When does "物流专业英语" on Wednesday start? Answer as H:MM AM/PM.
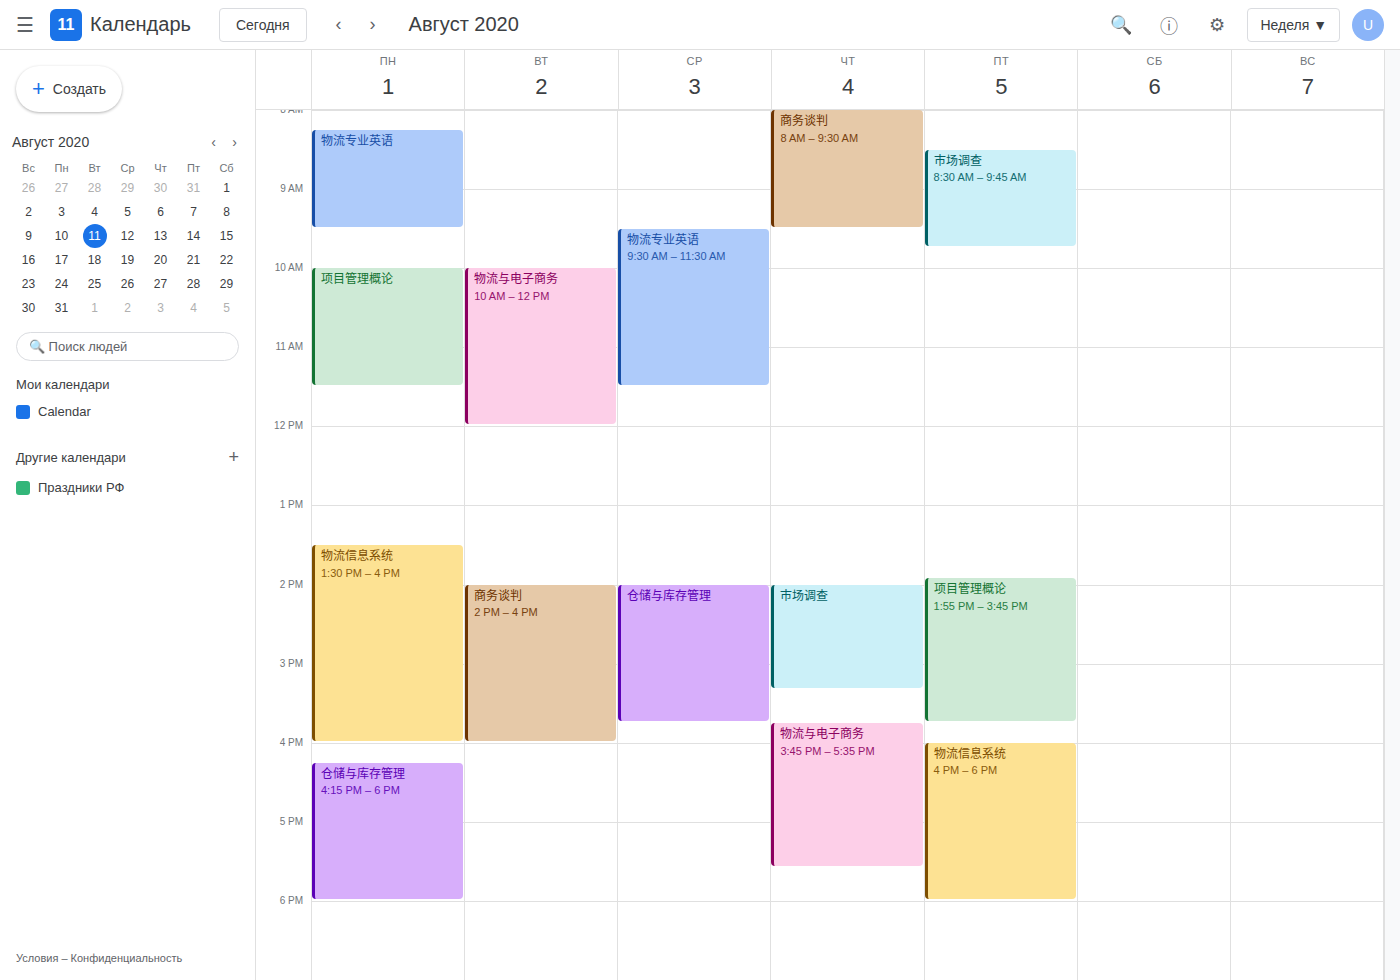
9:30 AM